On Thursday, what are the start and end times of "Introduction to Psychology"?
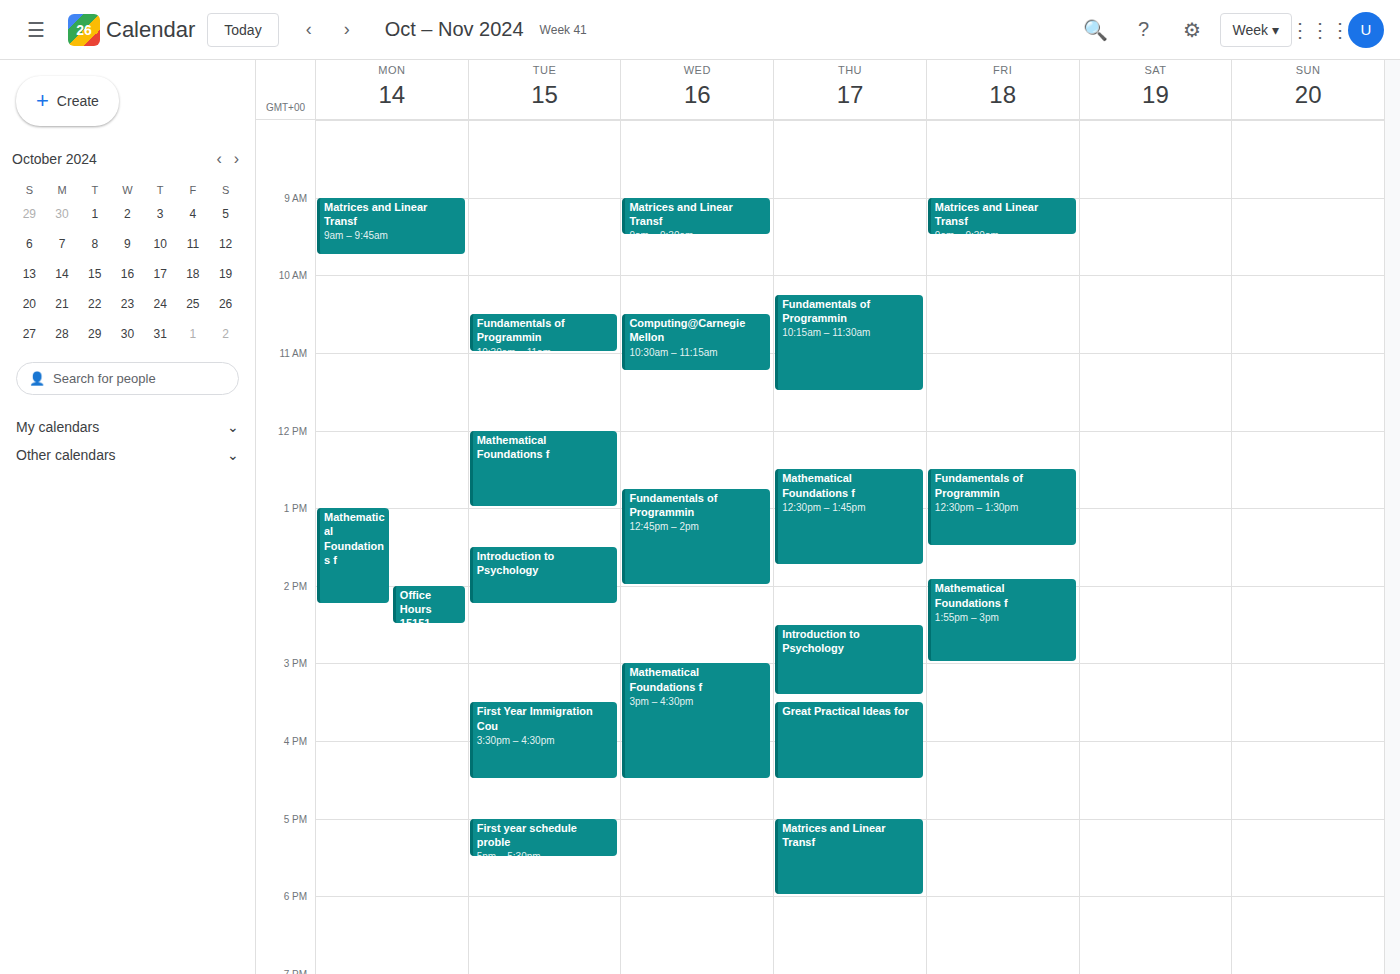
2:30 PM to 3:25 PM